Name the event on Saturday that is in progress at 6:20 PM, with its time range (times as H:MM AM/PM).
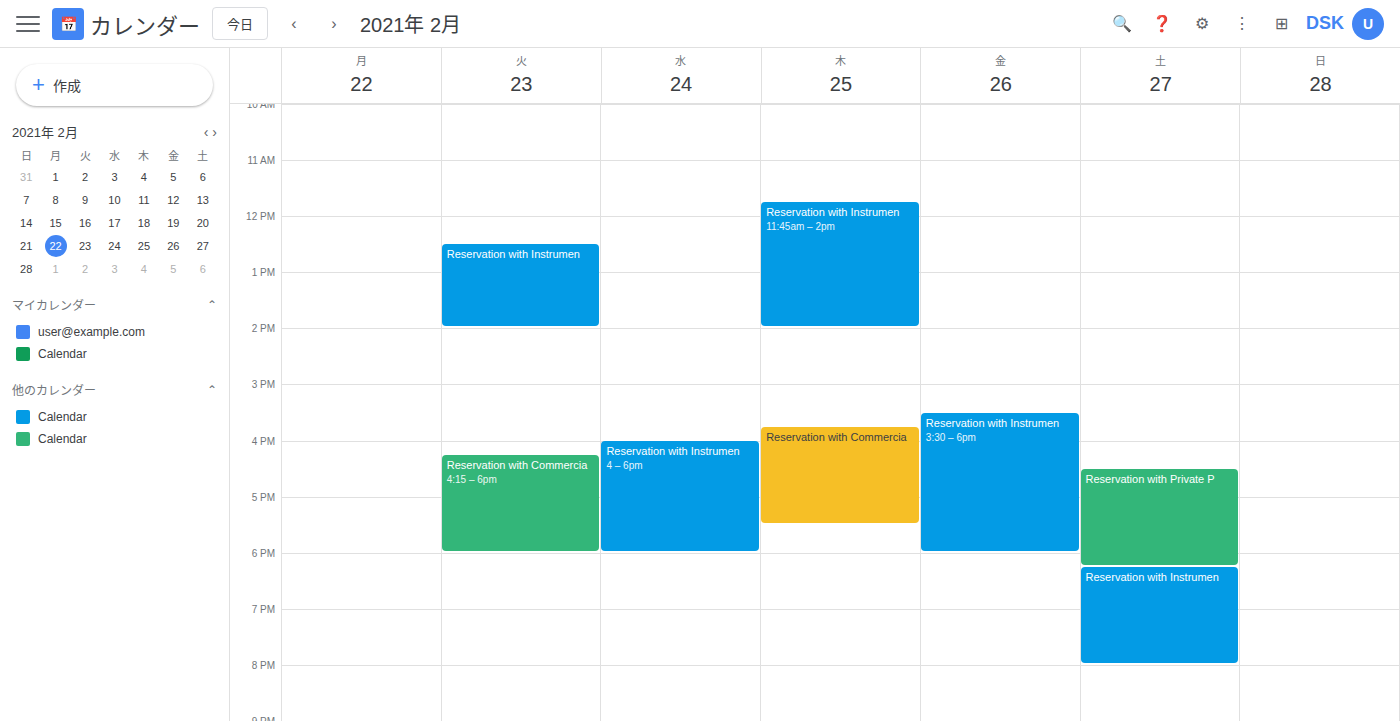
"Reservation with Instrumen", 6:15 PM to 8:00 PM